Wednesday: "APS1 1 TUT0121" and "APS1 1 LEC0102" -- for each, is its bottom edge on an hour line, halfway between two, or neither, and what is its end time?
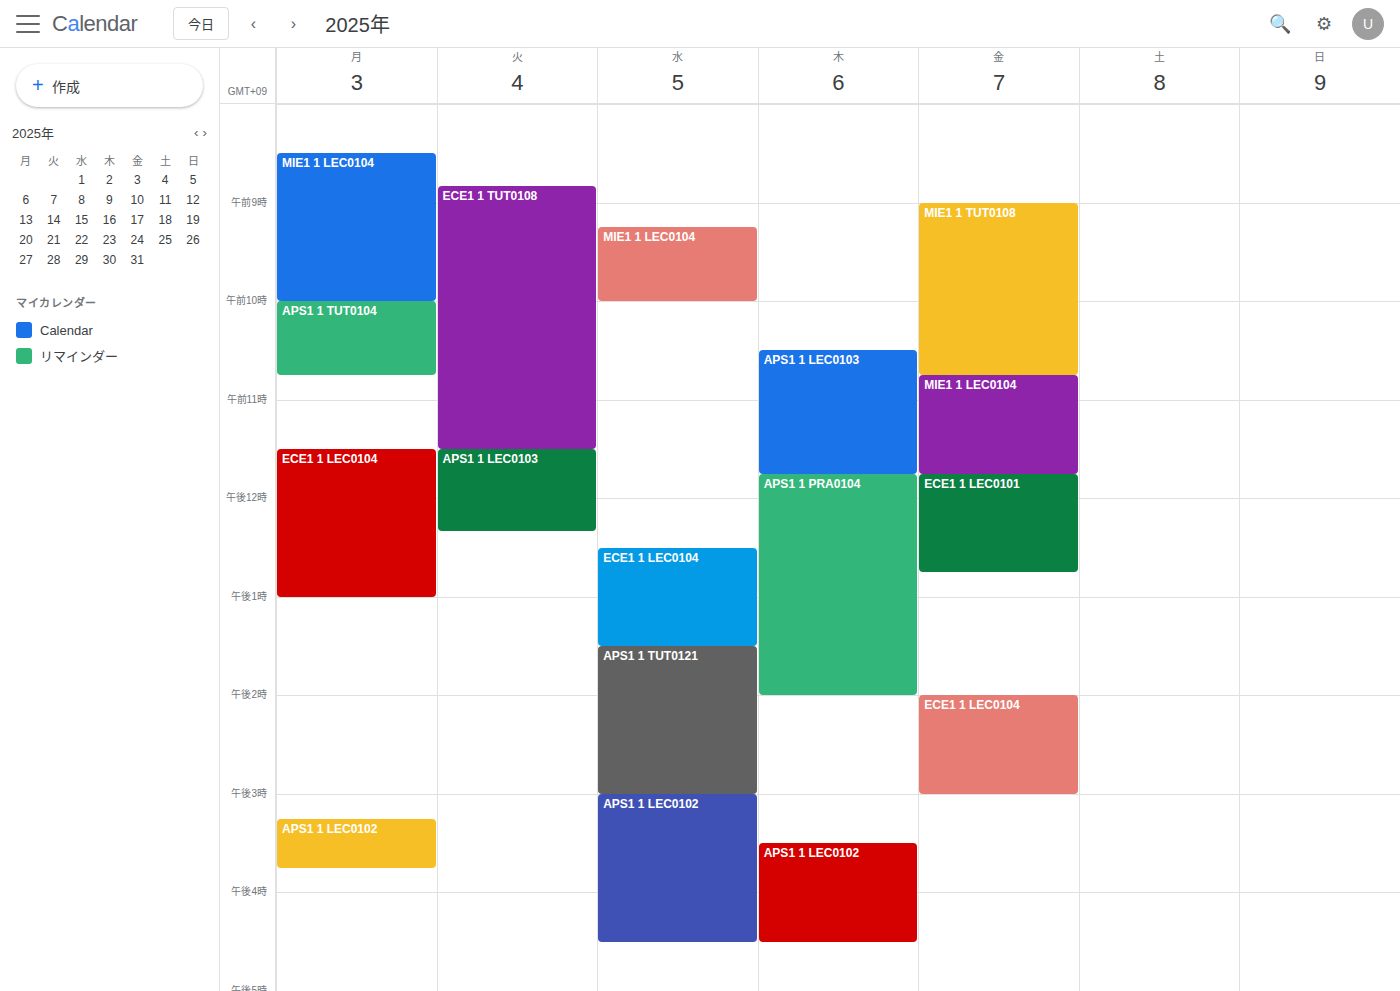
"APS1 1 TUT0121": 3:00 PM, exactly on the 3 PM line. "APS1 1 LEC0102": 4:30 PM, halfway between the 4 PM and 5 PM lines.